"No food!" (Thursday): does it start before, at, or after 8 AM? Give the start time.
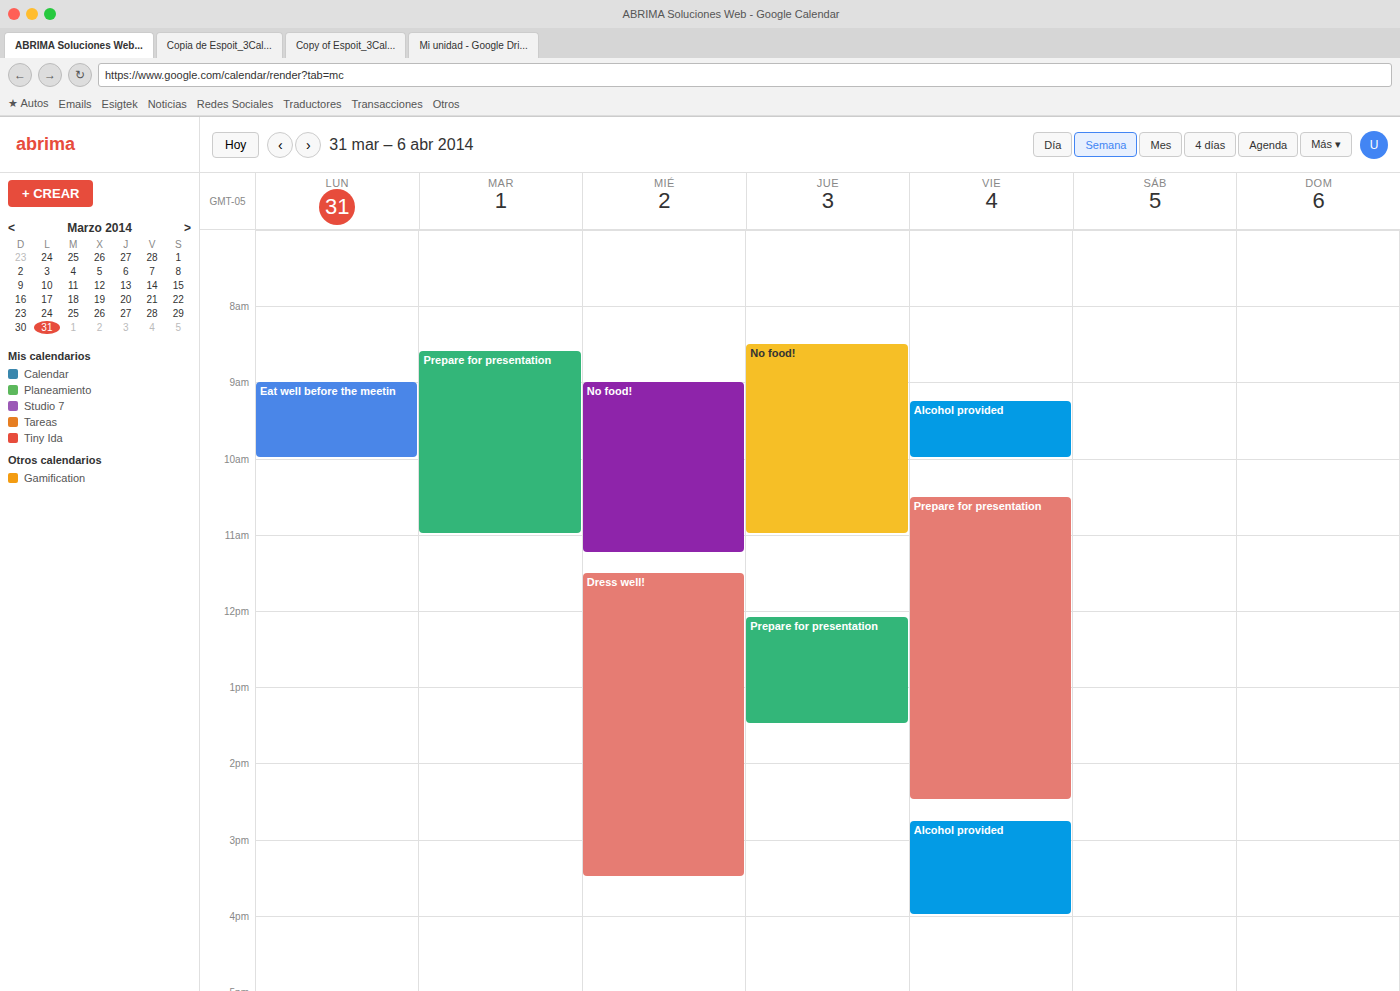
8:30 AM -- after 8 AM, 30 minutes below the 8 AM line.